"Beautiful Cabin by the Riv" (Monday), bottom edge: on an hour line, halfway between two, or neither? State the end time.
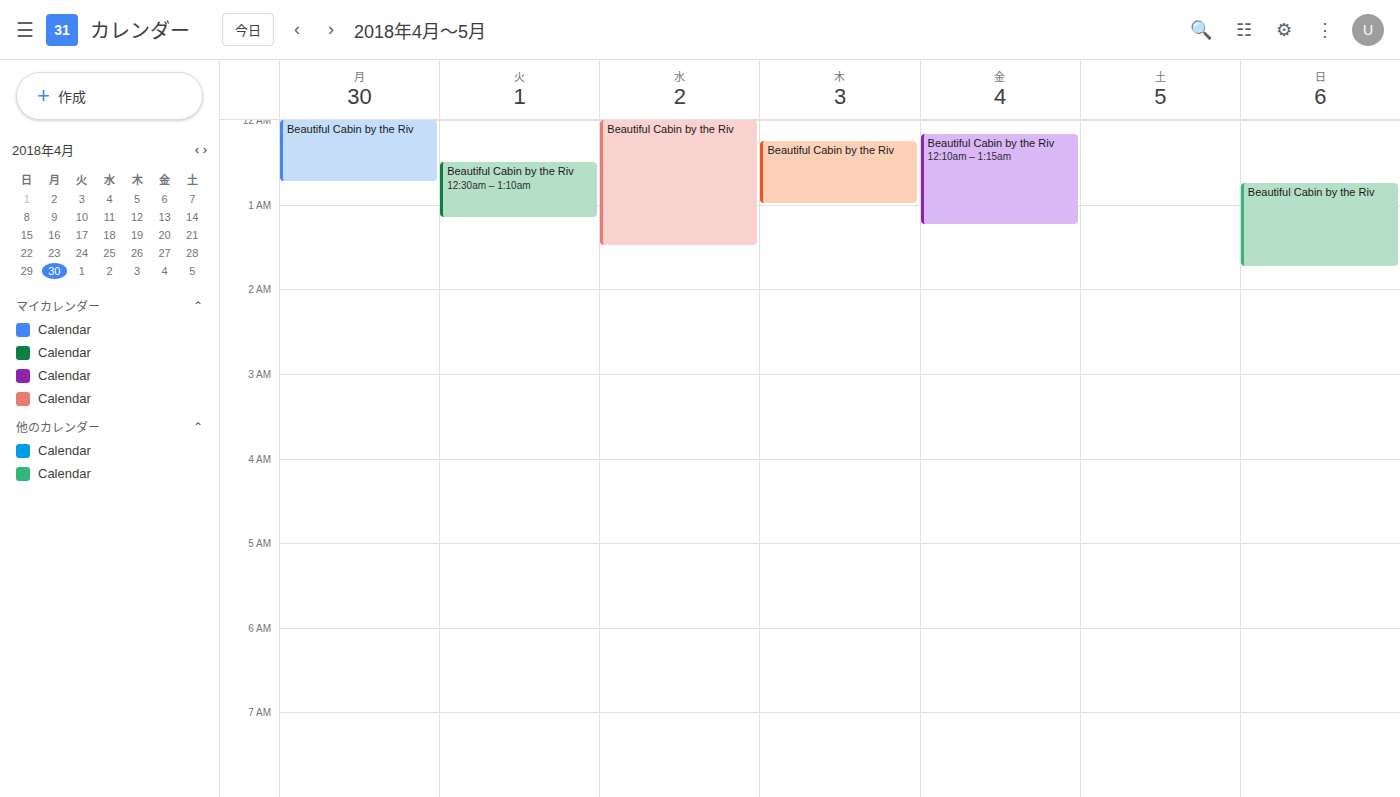
12:45 AM -- neither: three quarters of the way from the 12 AM line to the 1 AM line.